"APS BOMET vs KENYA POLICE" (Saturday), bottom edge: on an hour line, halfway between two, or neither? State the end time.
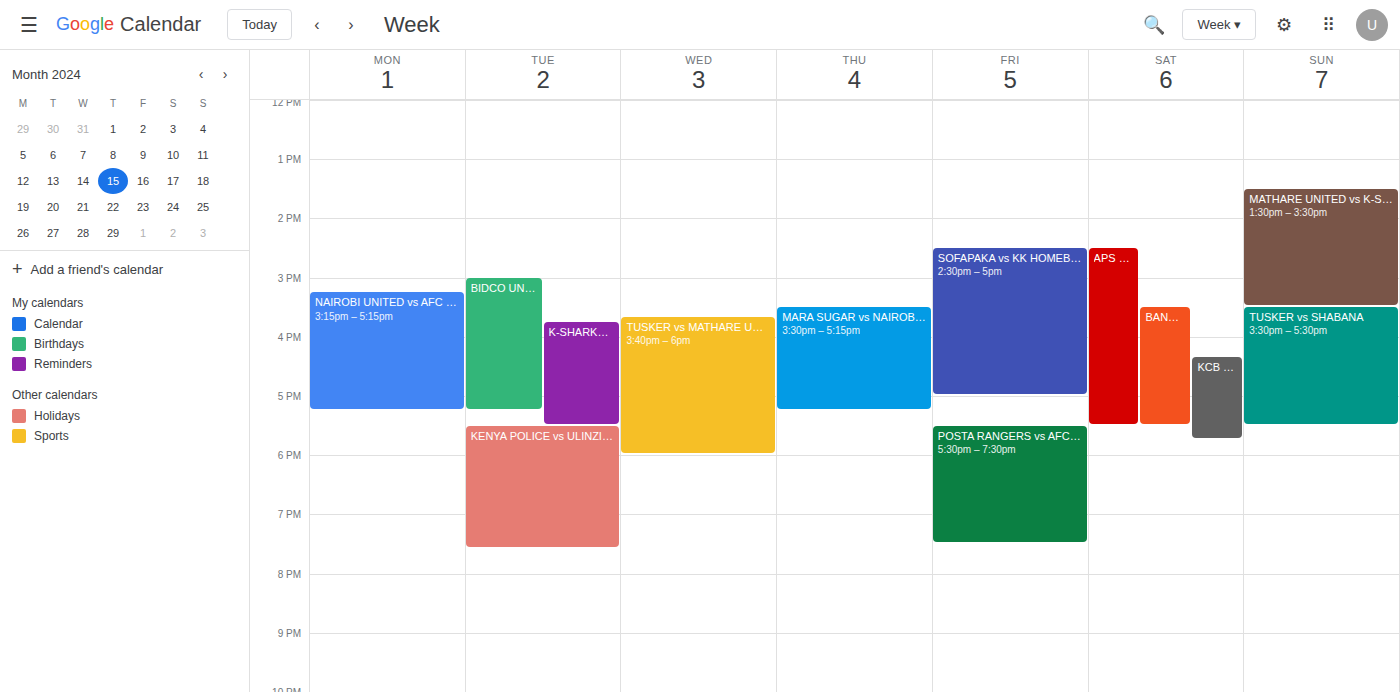
5:30 PM -- halfway between the 5 PM and 6 PM lines.